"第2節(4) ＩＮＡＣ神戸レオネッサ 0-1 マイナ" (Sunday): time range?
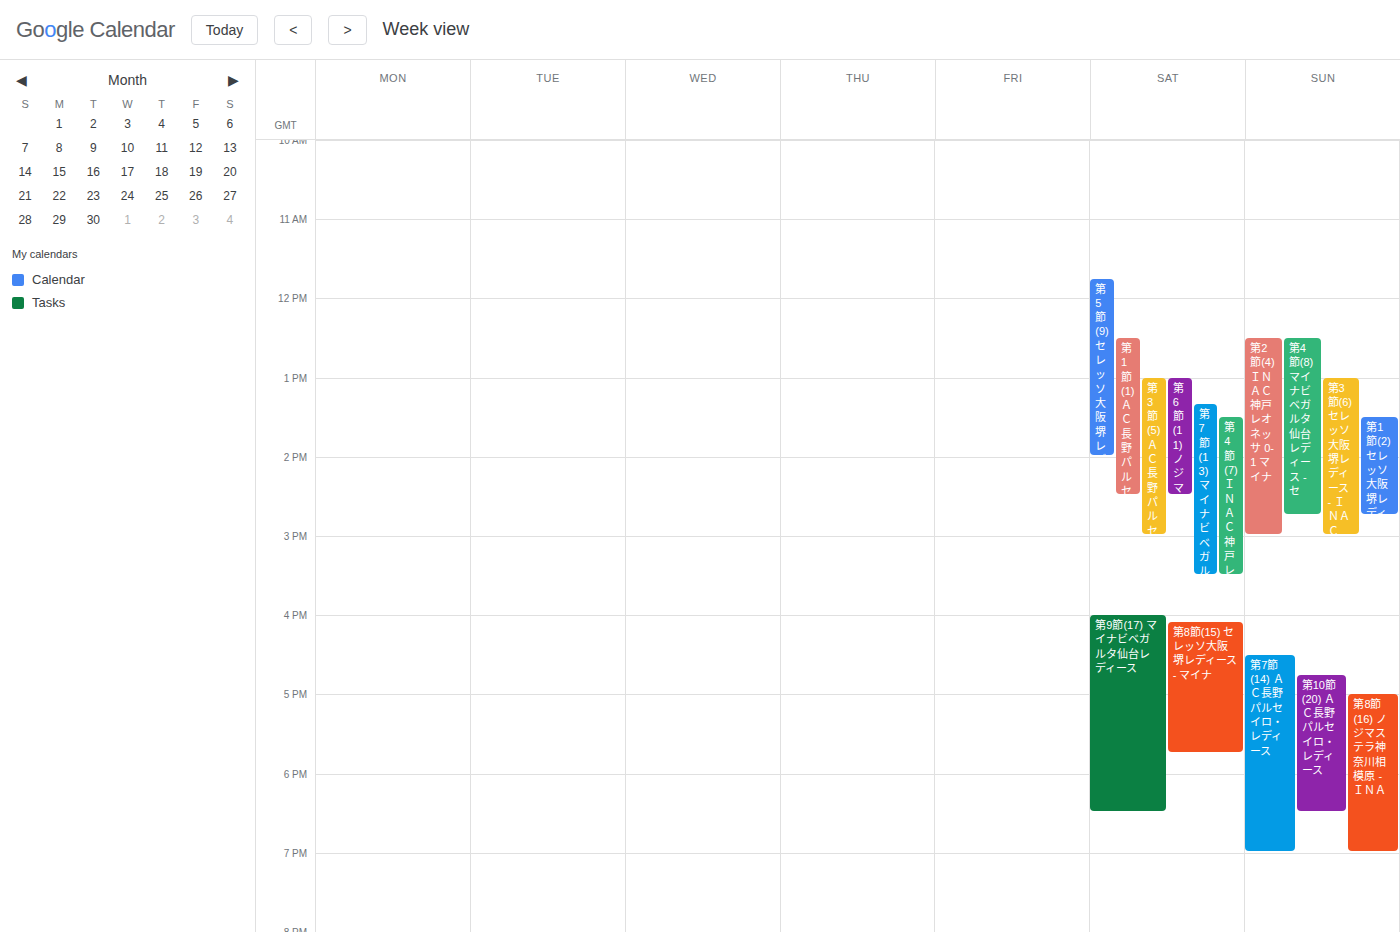
12:30 PM to 3:00 PM